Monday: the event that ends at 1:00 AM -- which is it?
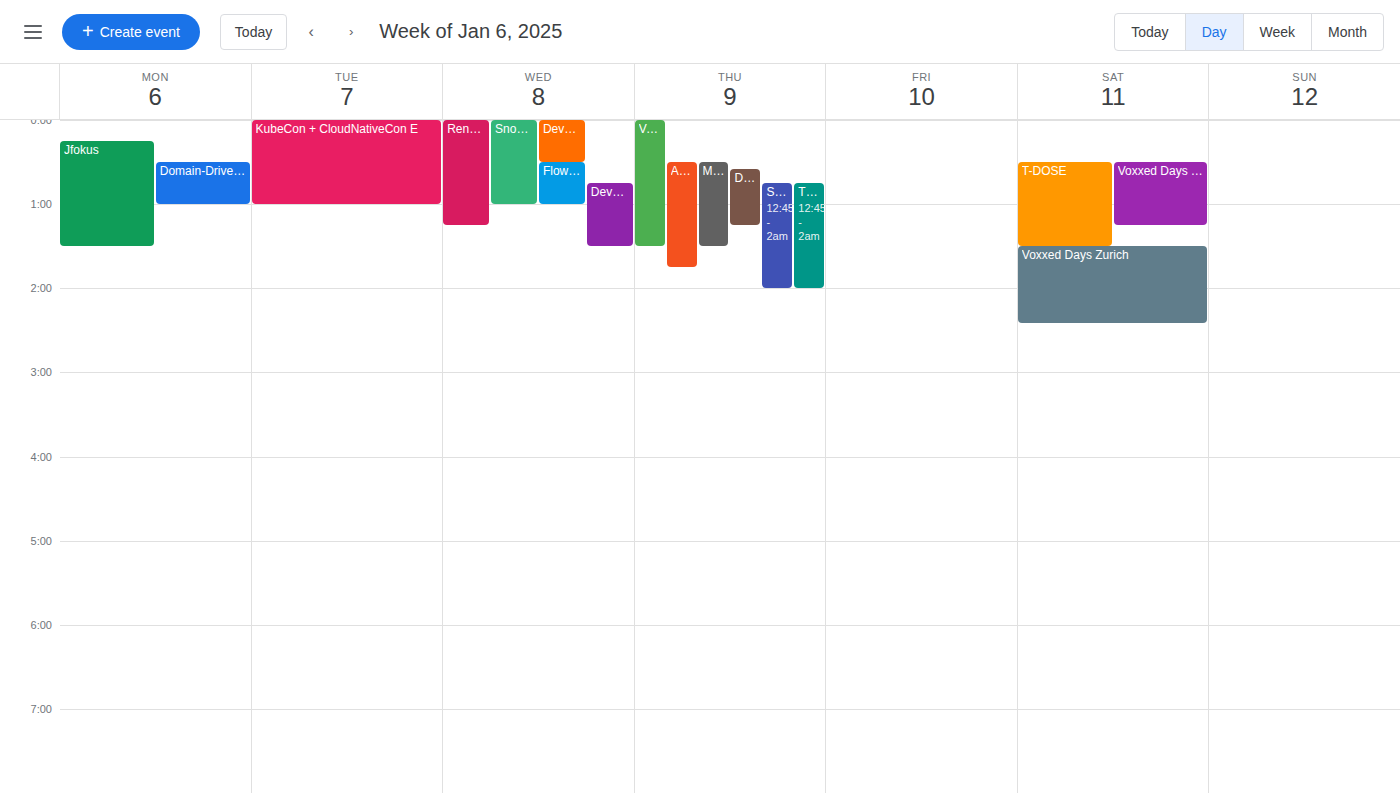
"Domain-Driven Design Europ"